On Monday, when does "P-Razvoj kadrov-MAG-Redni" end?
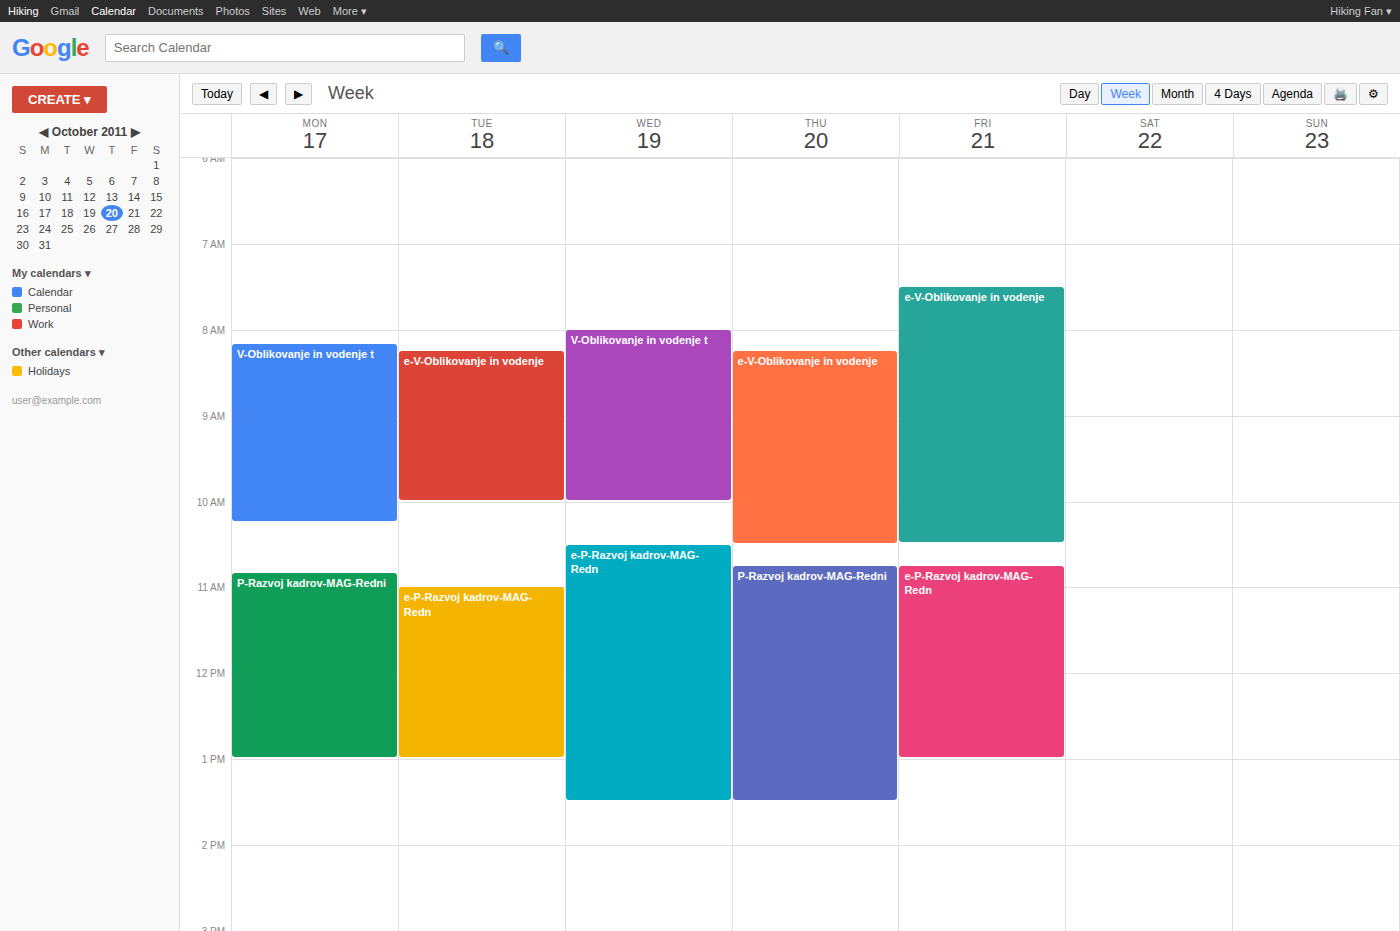
1:00 PM